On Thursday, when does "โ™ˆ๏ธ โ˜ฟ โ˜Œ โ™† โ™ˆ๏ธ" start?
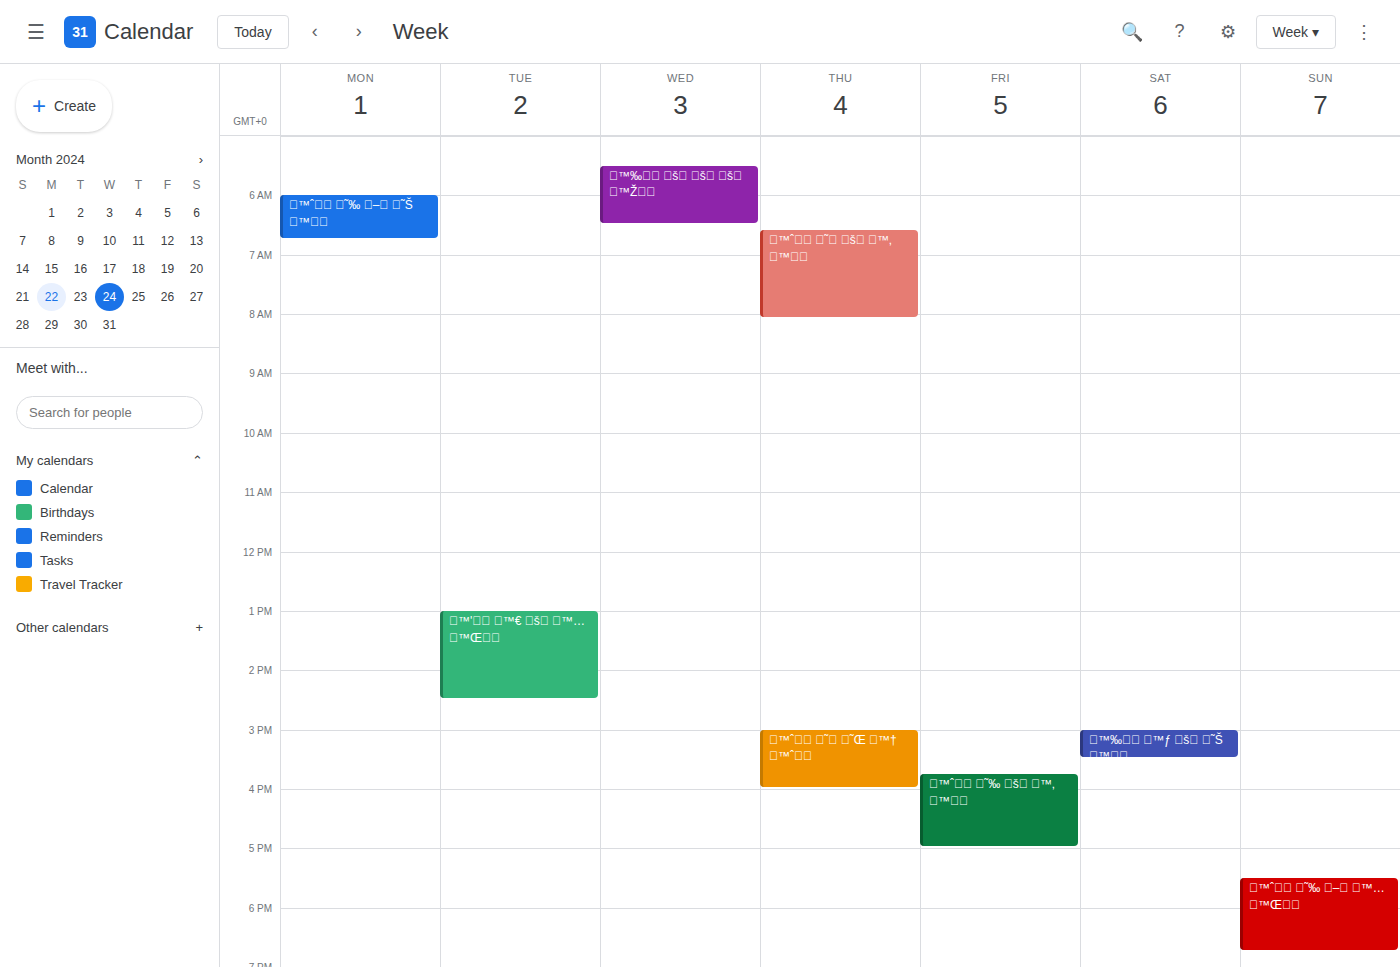
3:00 PM